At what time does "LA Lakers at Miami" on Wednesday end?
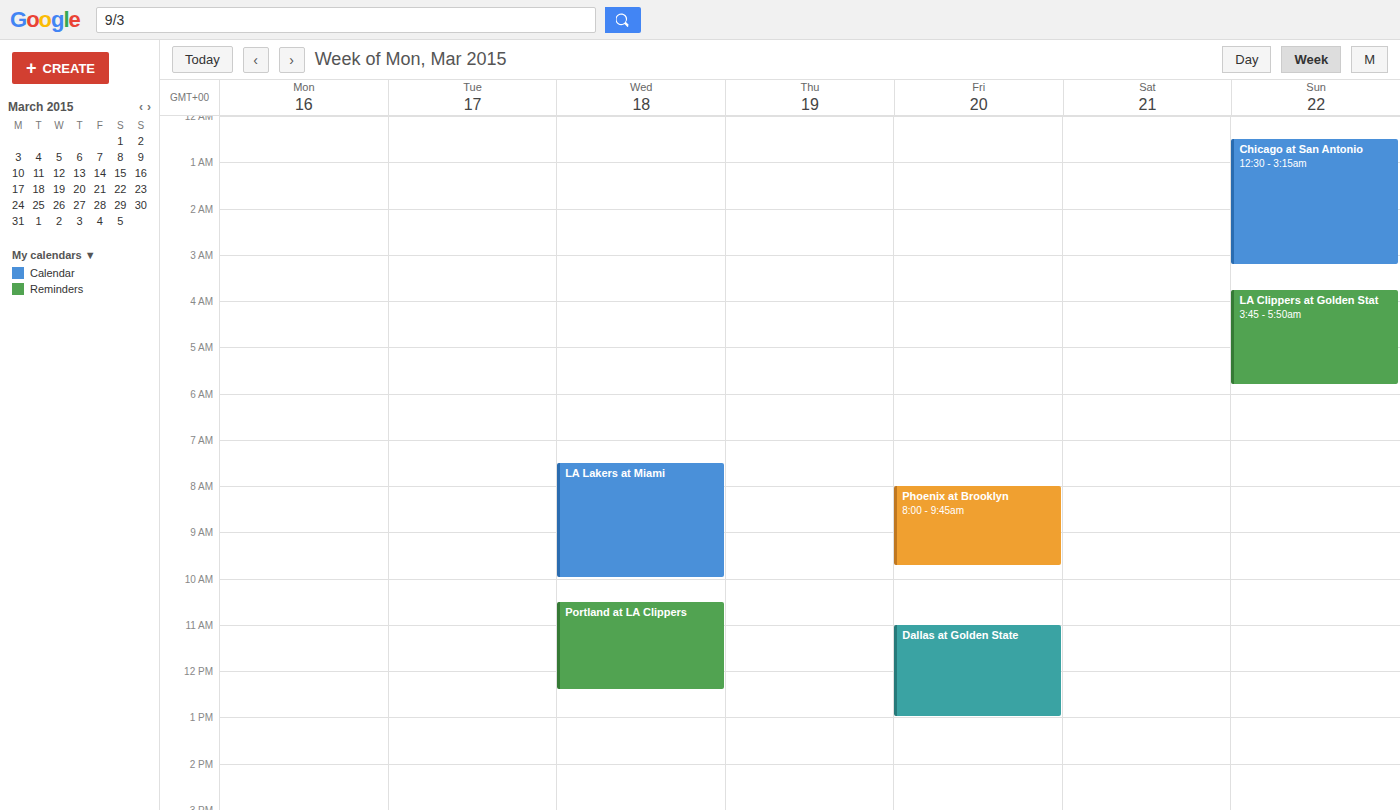
10:00 AM